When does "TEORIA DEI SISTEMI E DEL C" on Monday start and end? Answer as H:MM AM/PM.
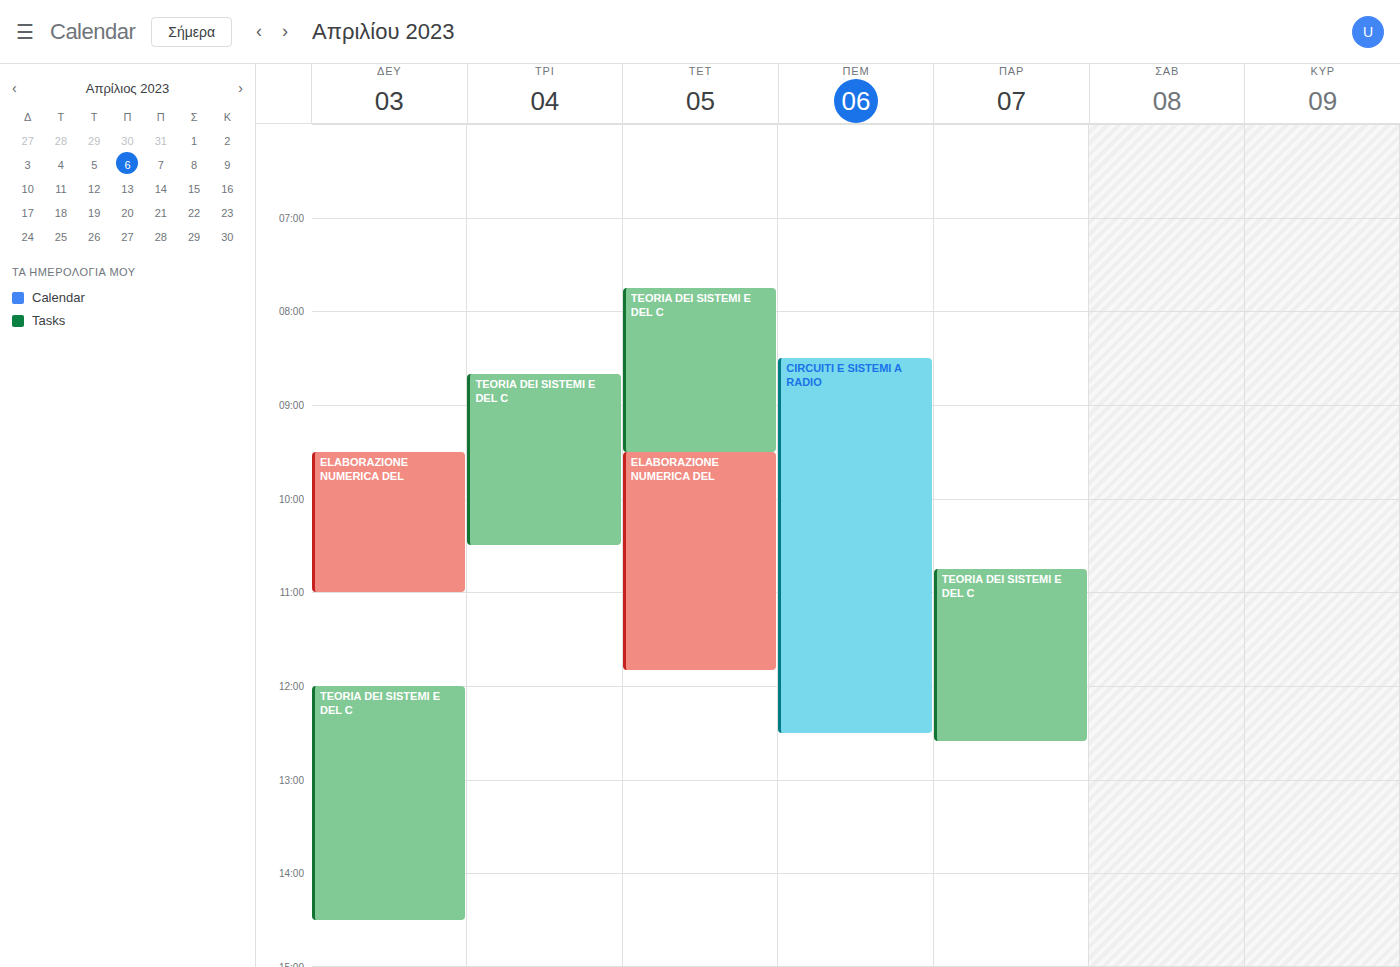
12:00 PM to 2:30 PM